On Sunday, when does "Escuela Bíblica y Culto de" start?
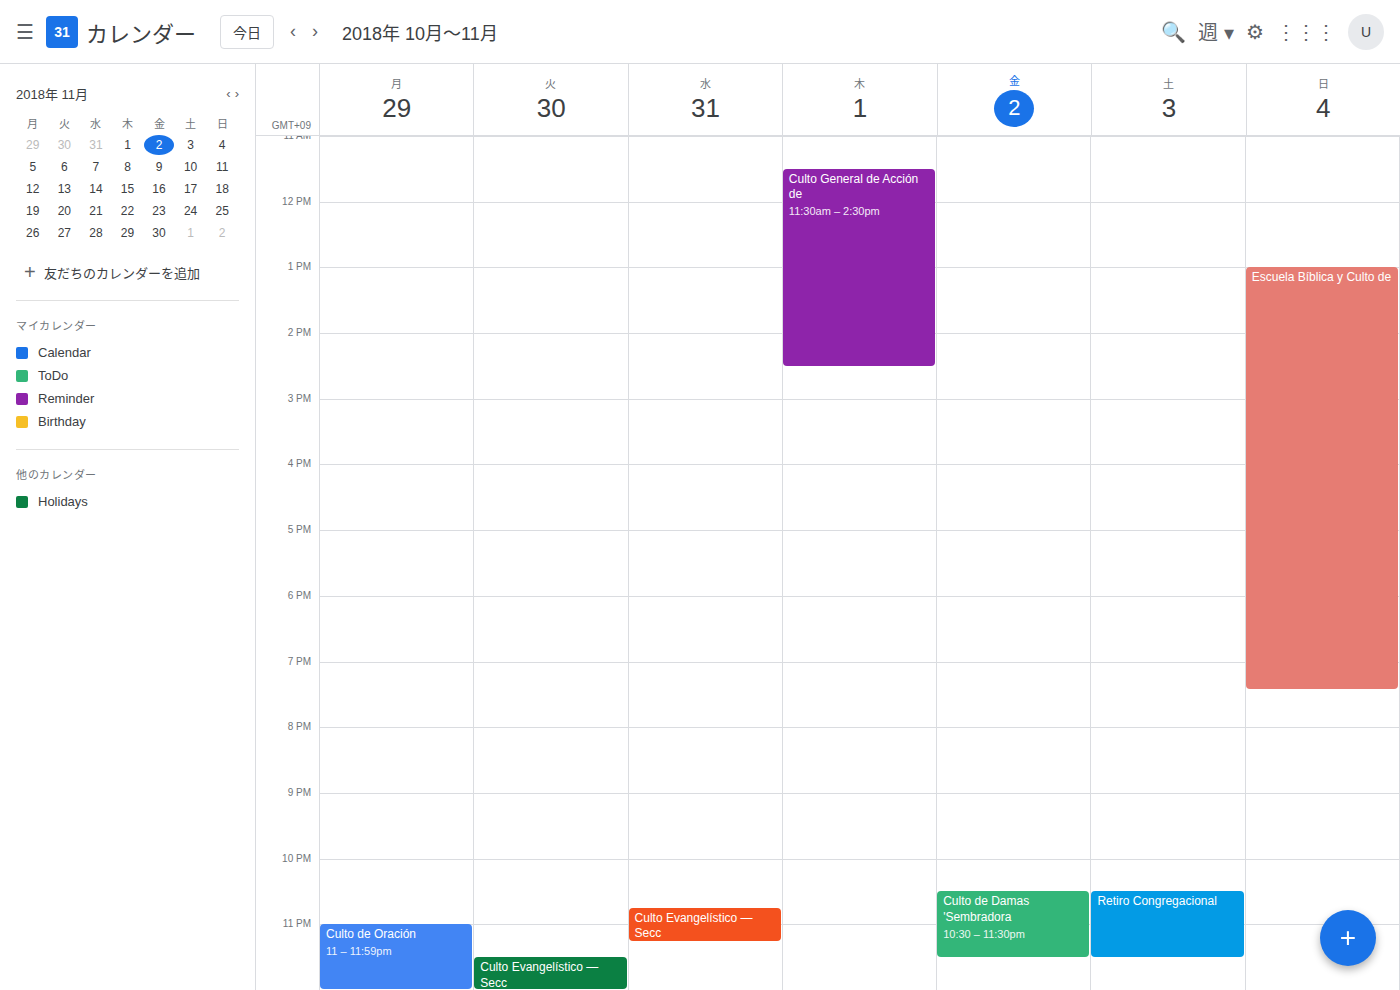
1:00 PM